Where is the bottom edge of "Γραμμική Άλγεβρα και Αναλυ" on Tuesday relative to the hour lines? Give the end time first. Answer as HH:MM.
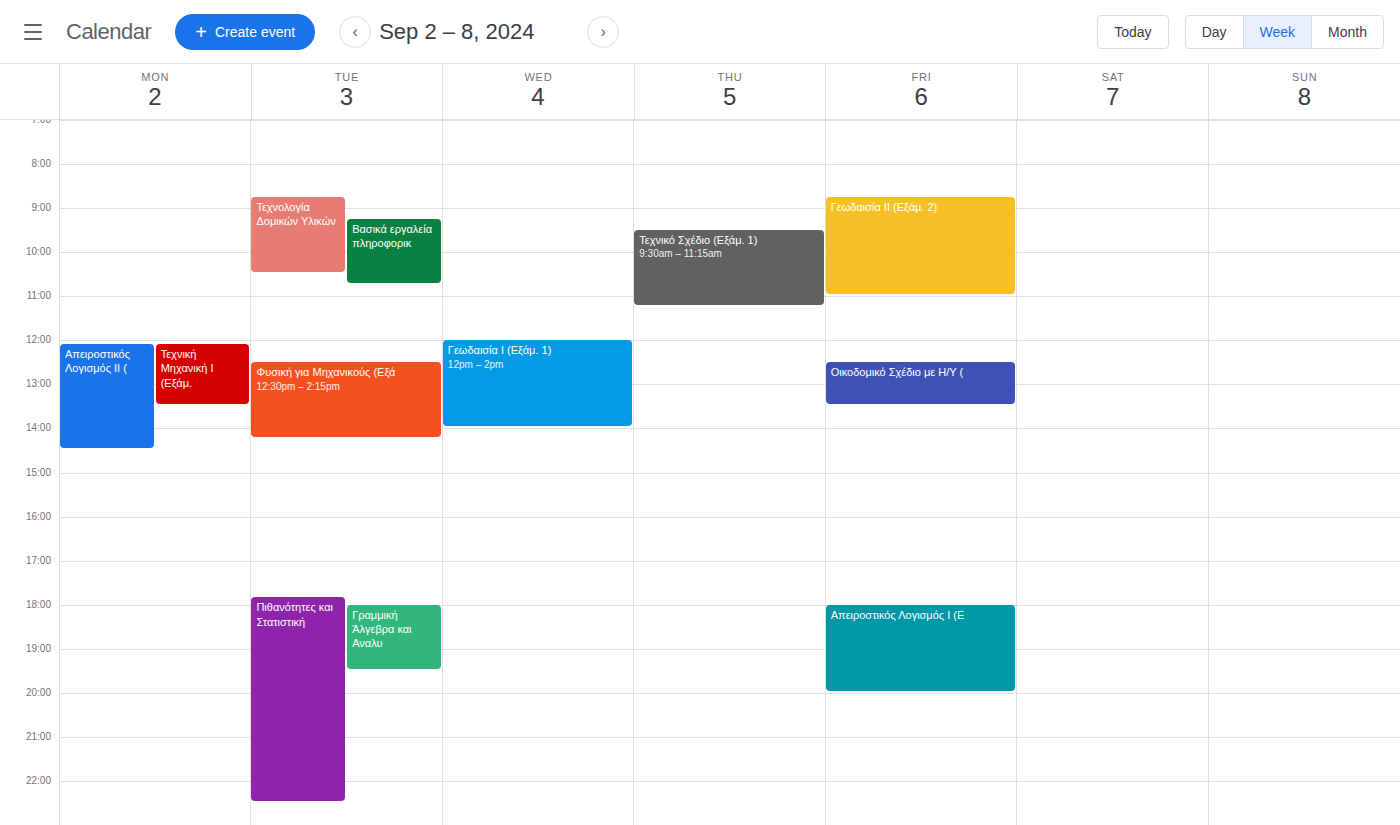
19:30 -- halfway between the 19:00 and 20:00 lines.